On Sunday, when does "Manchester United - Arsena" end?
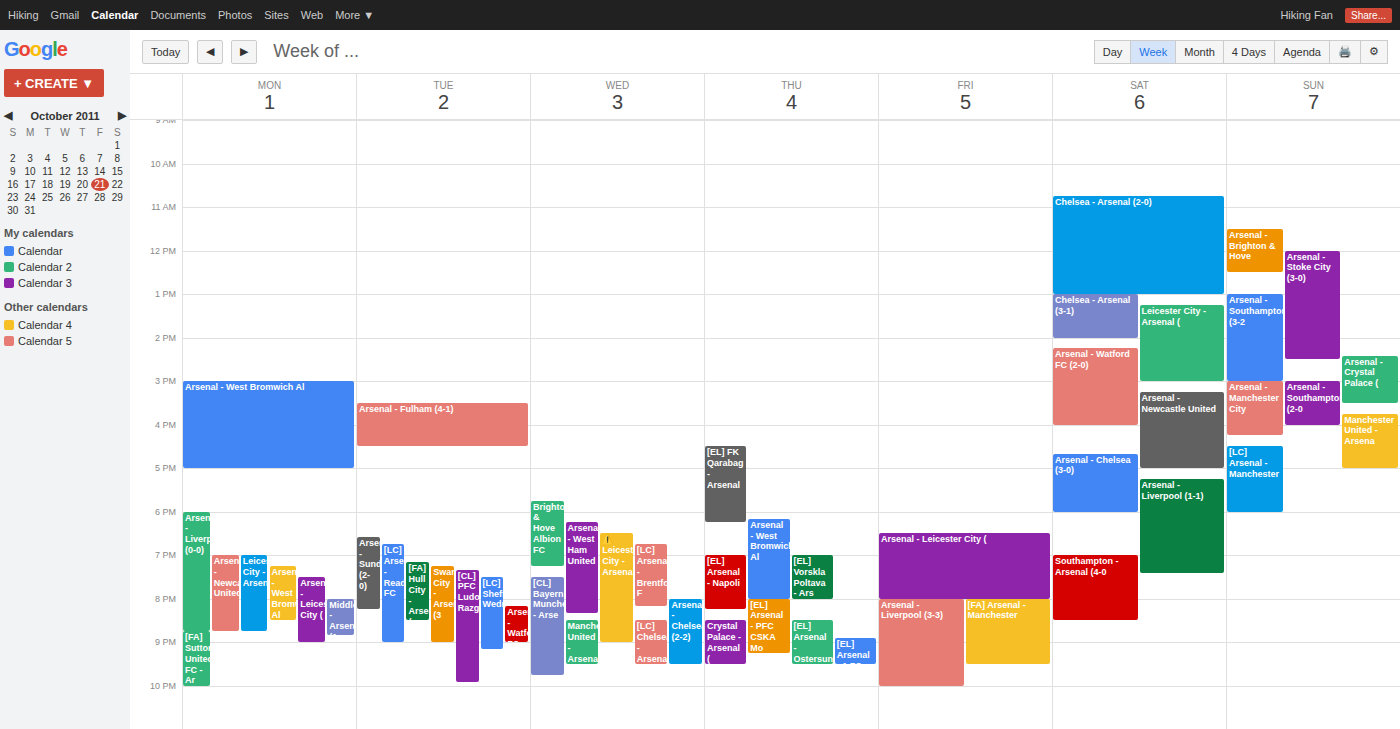
5:00 PM